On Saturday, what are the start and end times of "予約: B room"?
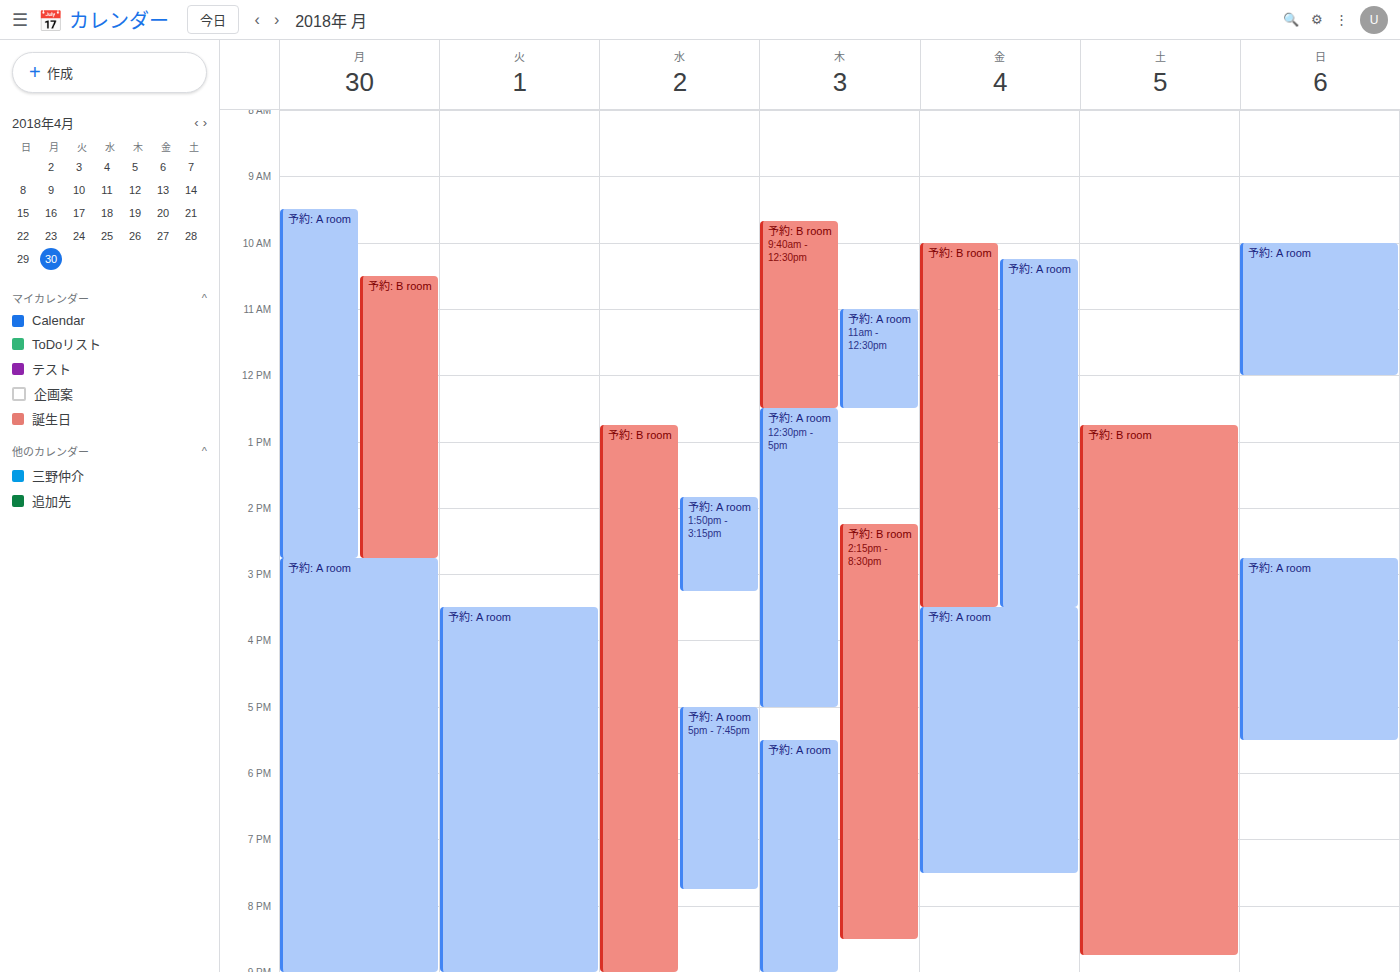
12:45 PM to 8:45 PM